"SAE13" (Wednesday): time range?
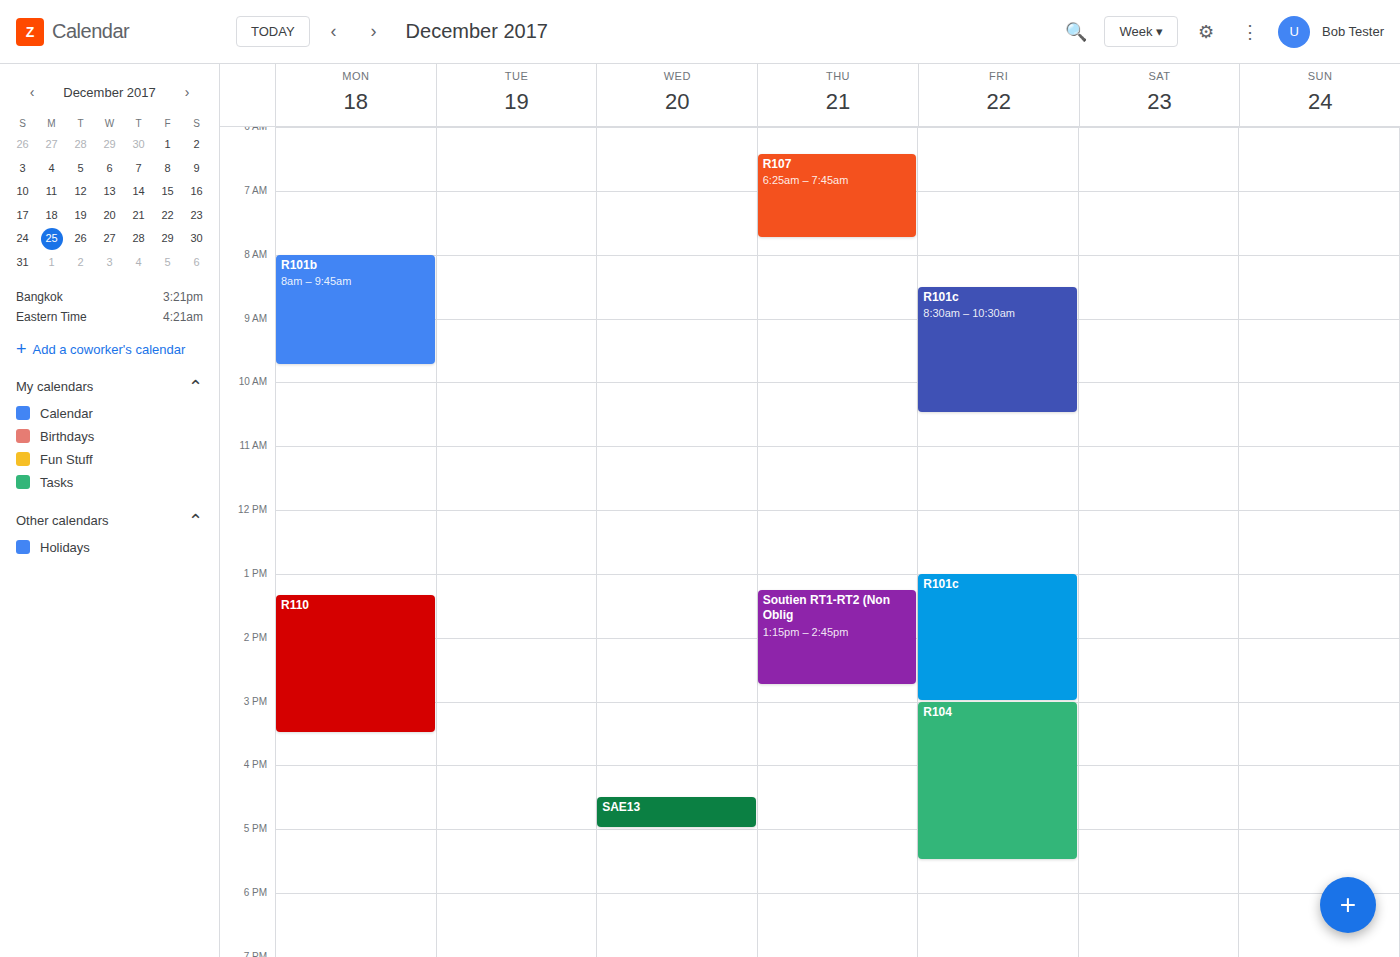
4:30 PM to 5:00 PM